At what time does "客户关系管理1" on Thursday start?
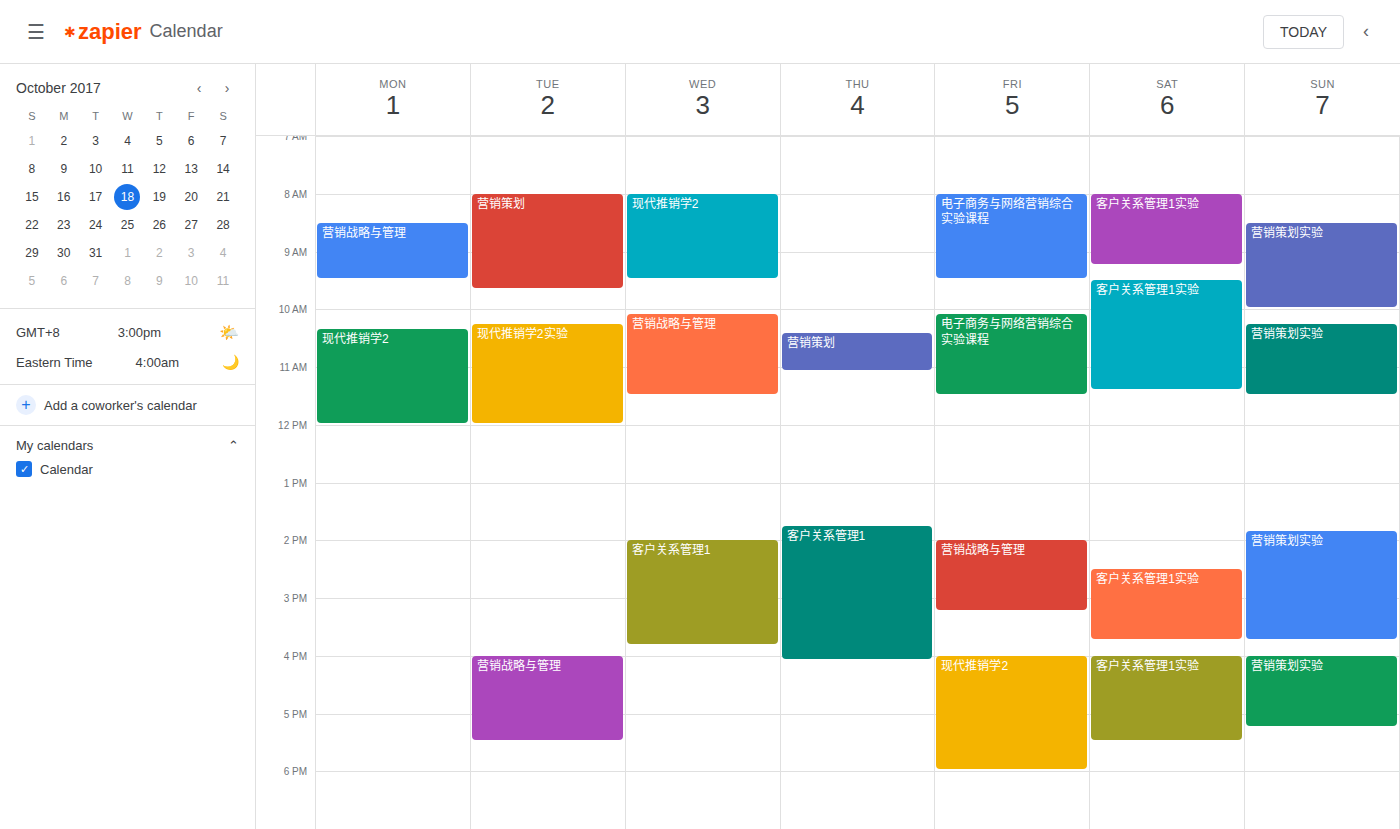
1:45 PM